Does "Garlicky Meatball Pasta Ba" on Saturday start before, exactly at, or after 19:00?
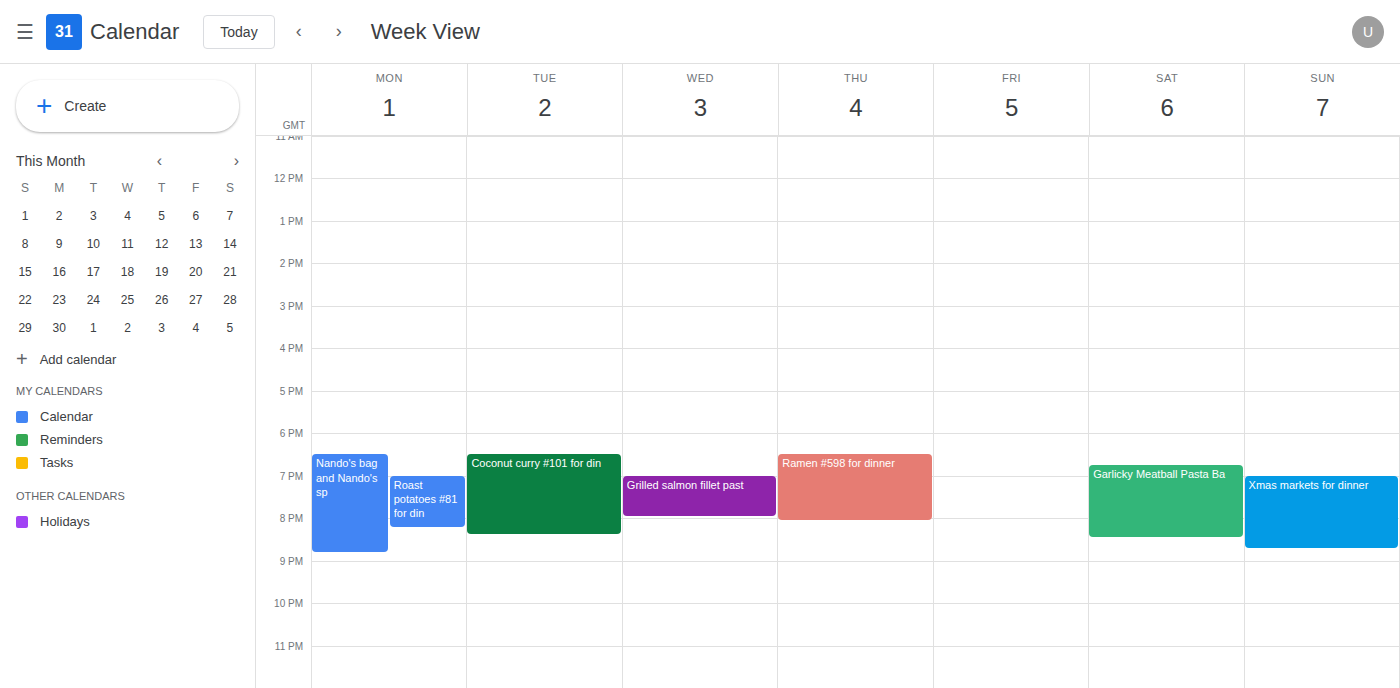
18:45 -- before 19:00, 15 minutes above the 19:00 line.